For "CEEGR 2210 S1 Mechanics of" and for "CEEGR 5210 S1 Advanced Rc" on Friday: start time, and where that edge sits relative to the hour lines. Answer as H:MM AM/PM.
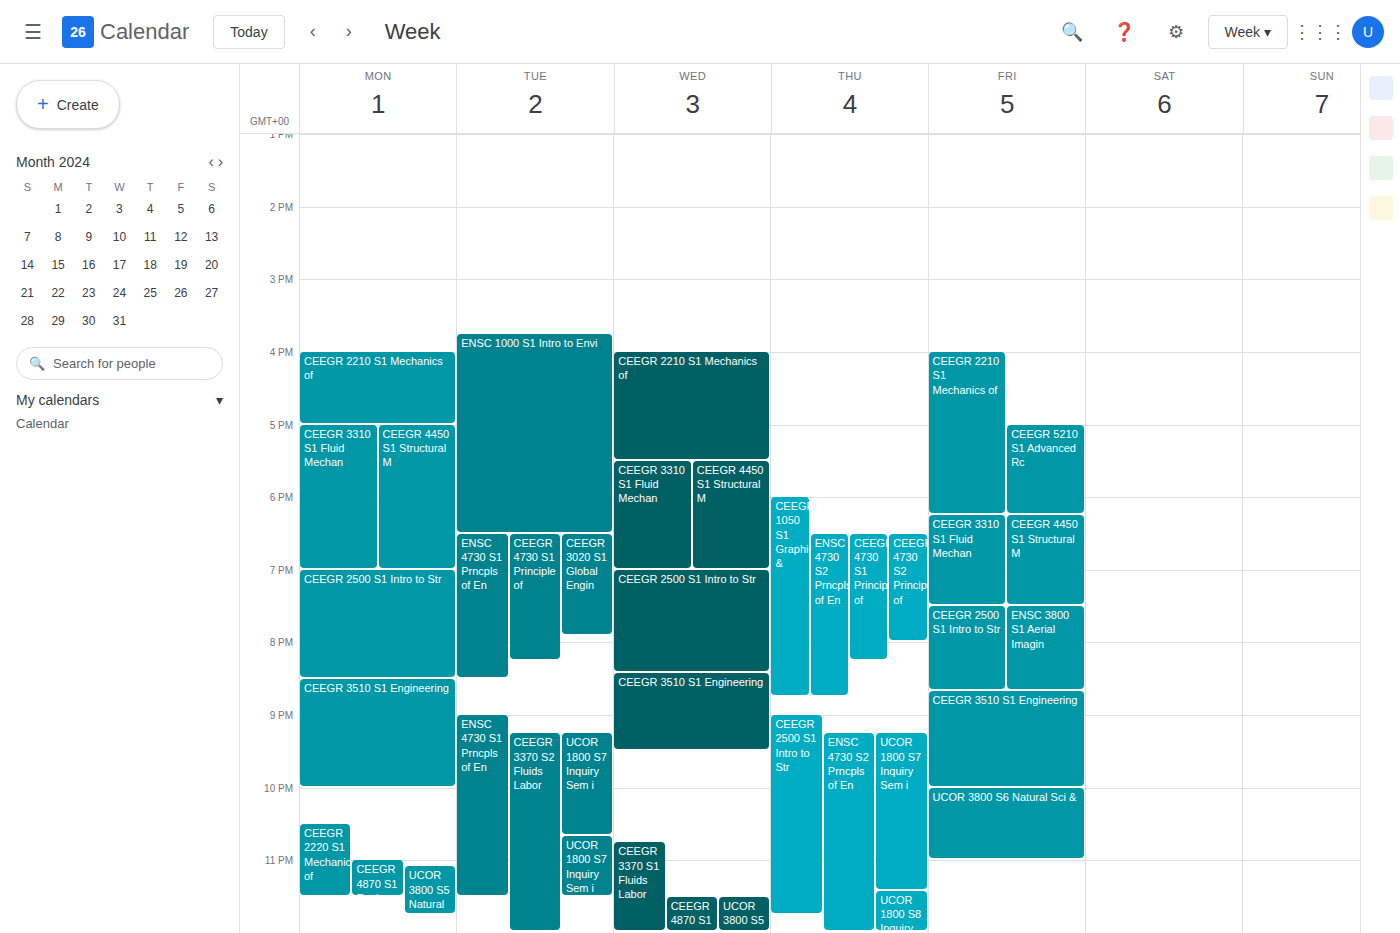
"CEEGR 2210 S1 Mechanics of": 4:00 PM, exactly on the 4 PM line. "CEEGR 5210 S1 Advanced Rc": 5:00 PM, exactly on the 5 PM line.